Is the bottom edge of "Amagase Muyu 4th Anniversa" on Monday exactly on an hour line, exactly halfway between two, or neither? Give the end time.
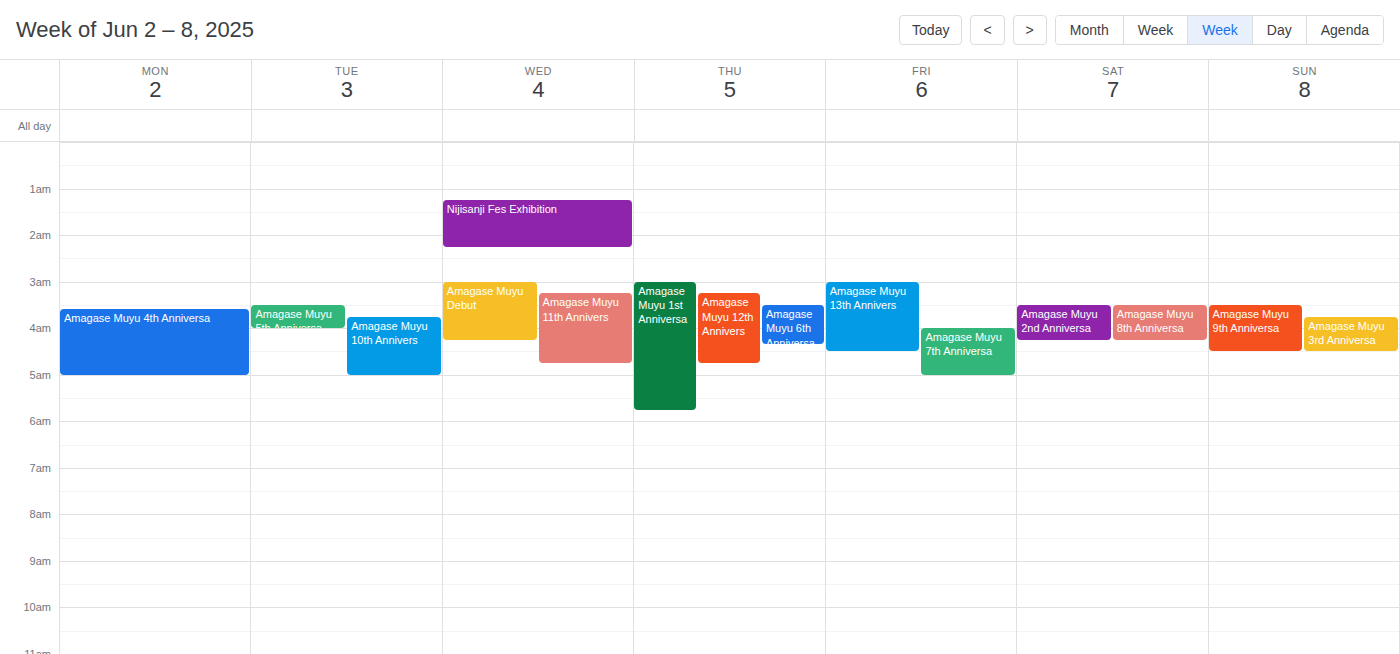
5:00 AM -- exactly on the 5 AM line.